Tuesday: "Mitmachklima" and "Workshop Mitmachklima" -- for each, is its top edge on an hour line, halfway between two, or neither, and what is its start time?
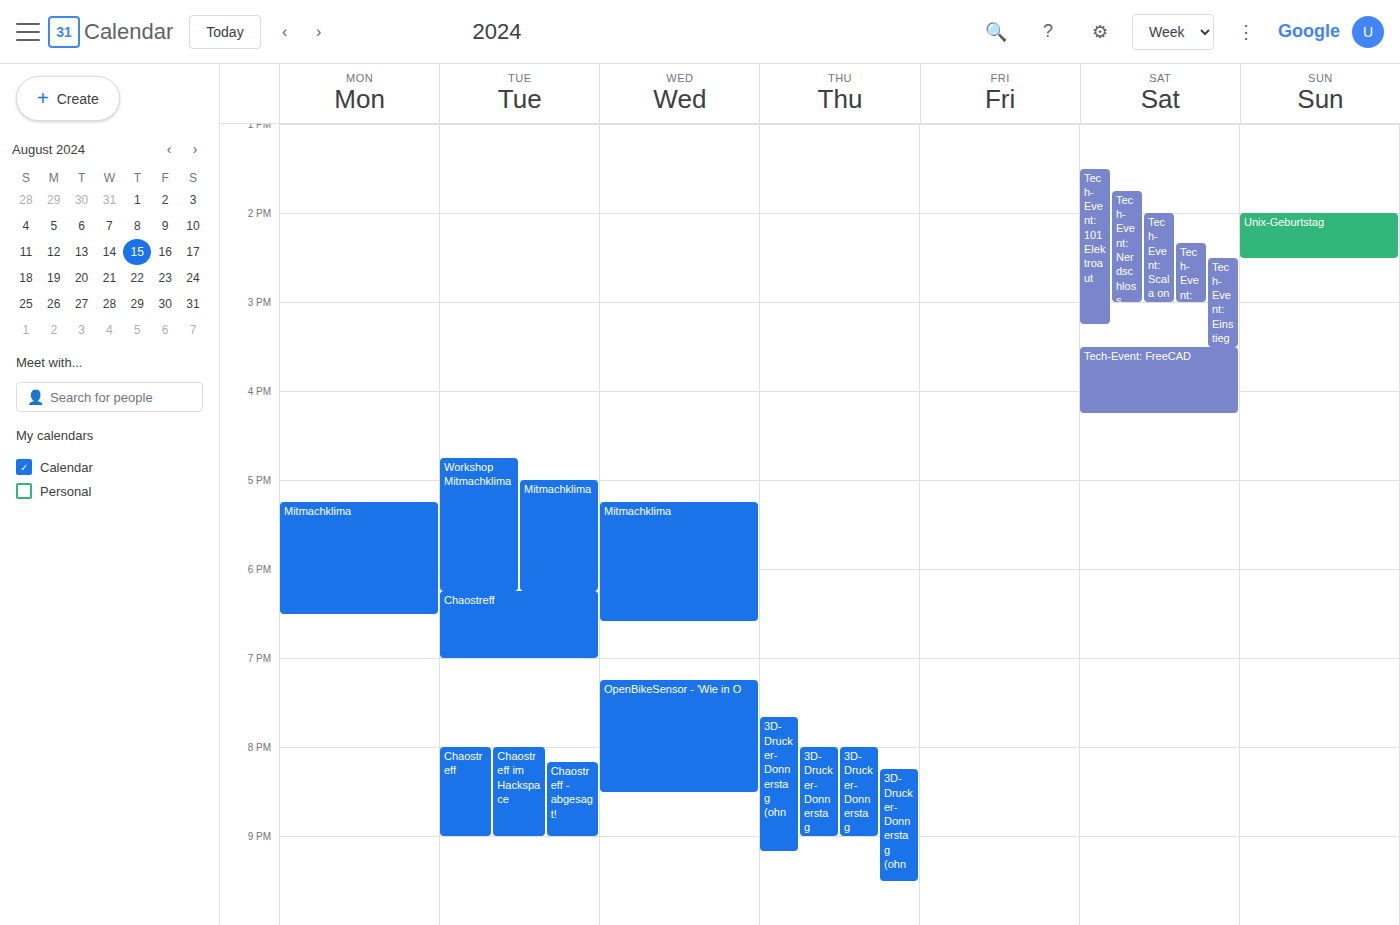
"Mitmachklima": 5:00 PM, exactly on the 5 PM line. "Workshop Mitmachklima": 4:45 PM, neither: three quarters of the way from the 4 PM line to the 5 PM line.